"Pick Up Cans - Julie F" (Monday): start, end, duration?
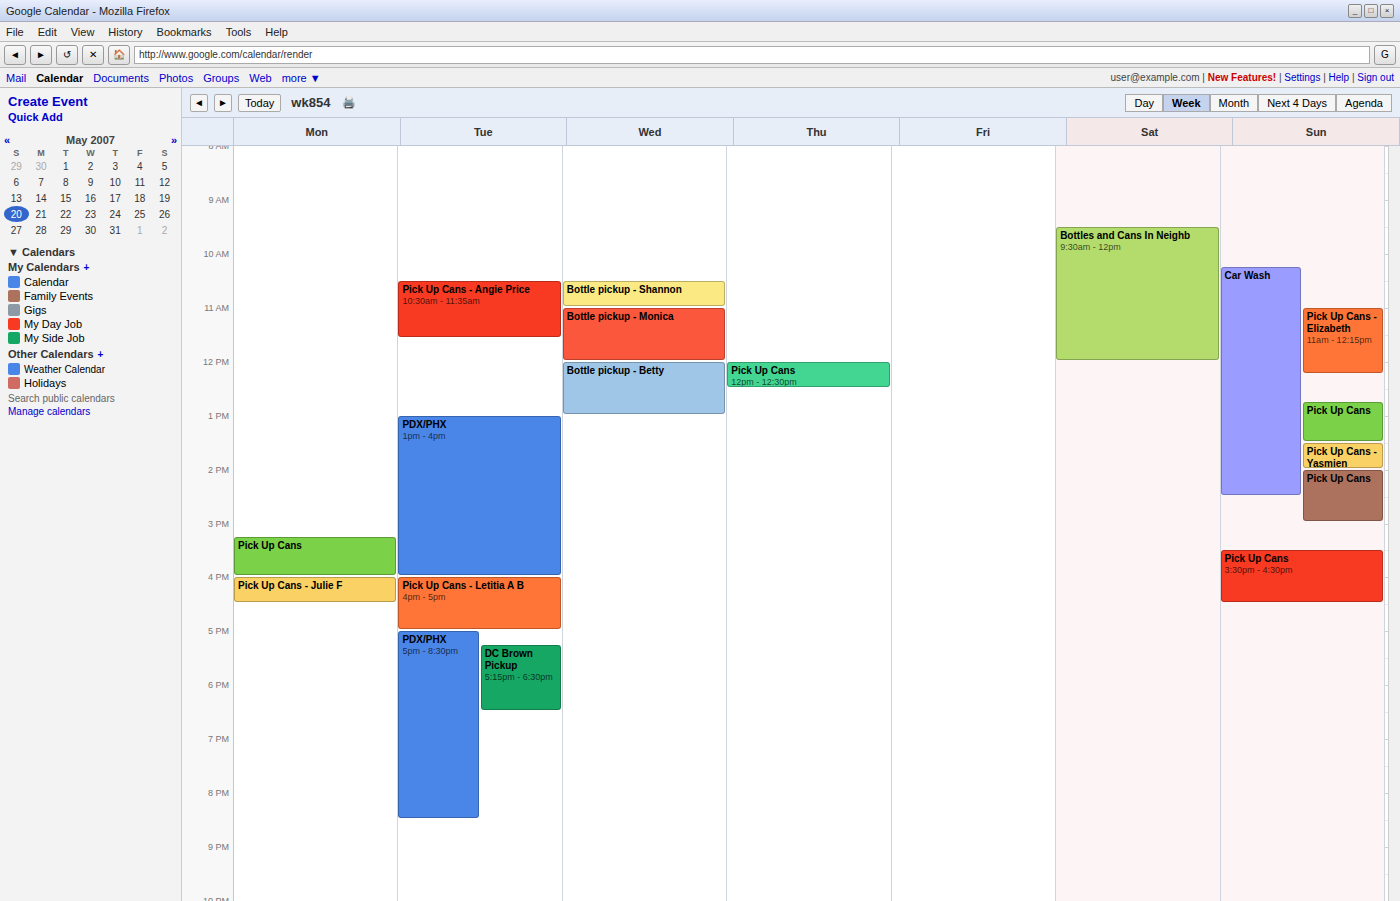
4:00 PM to 4:30 PM, 30 minutes